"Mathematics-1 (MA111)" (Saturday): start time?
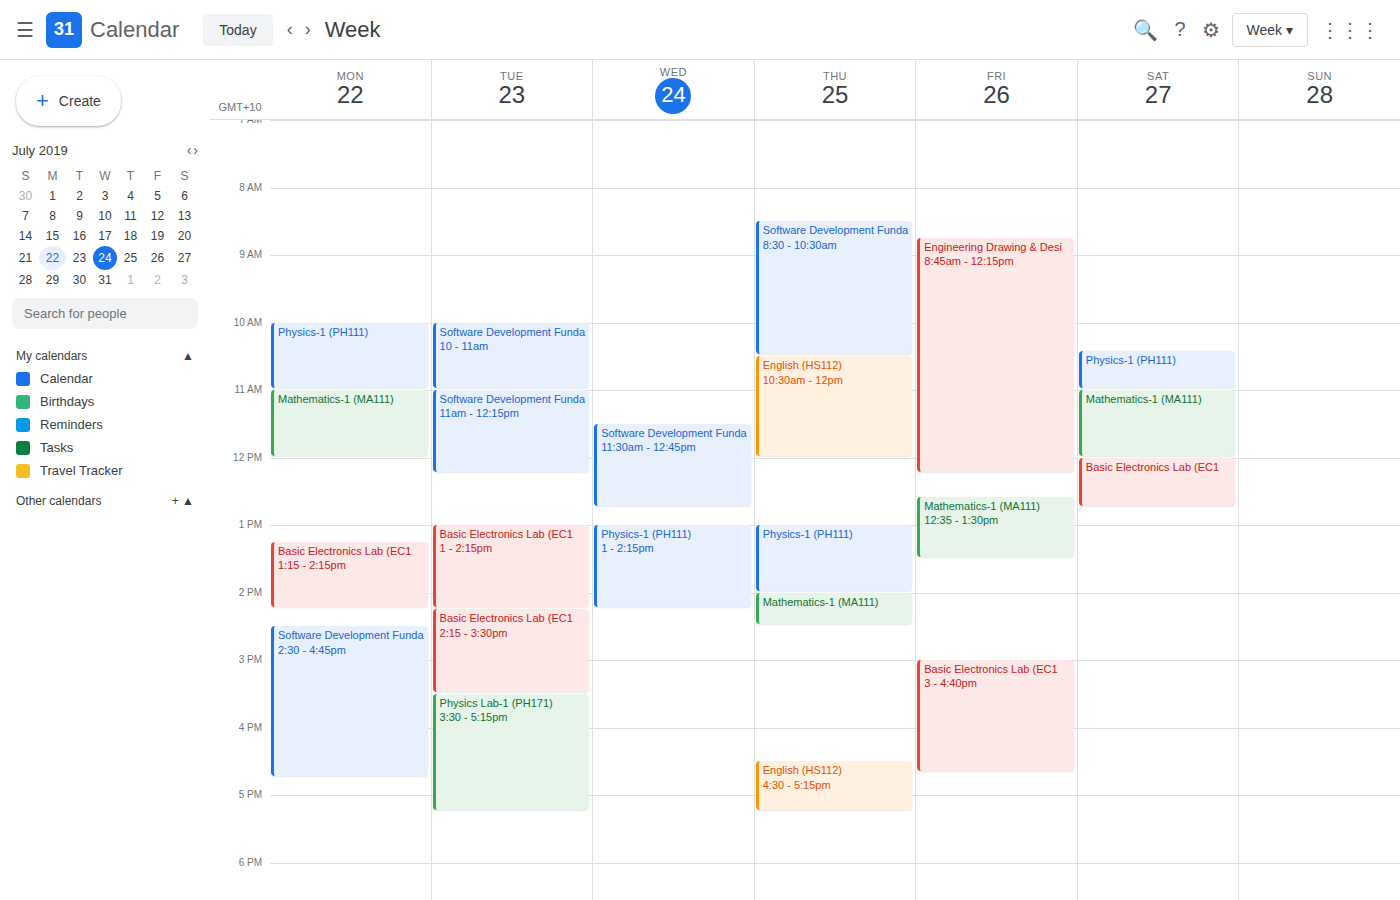
11:00 AM